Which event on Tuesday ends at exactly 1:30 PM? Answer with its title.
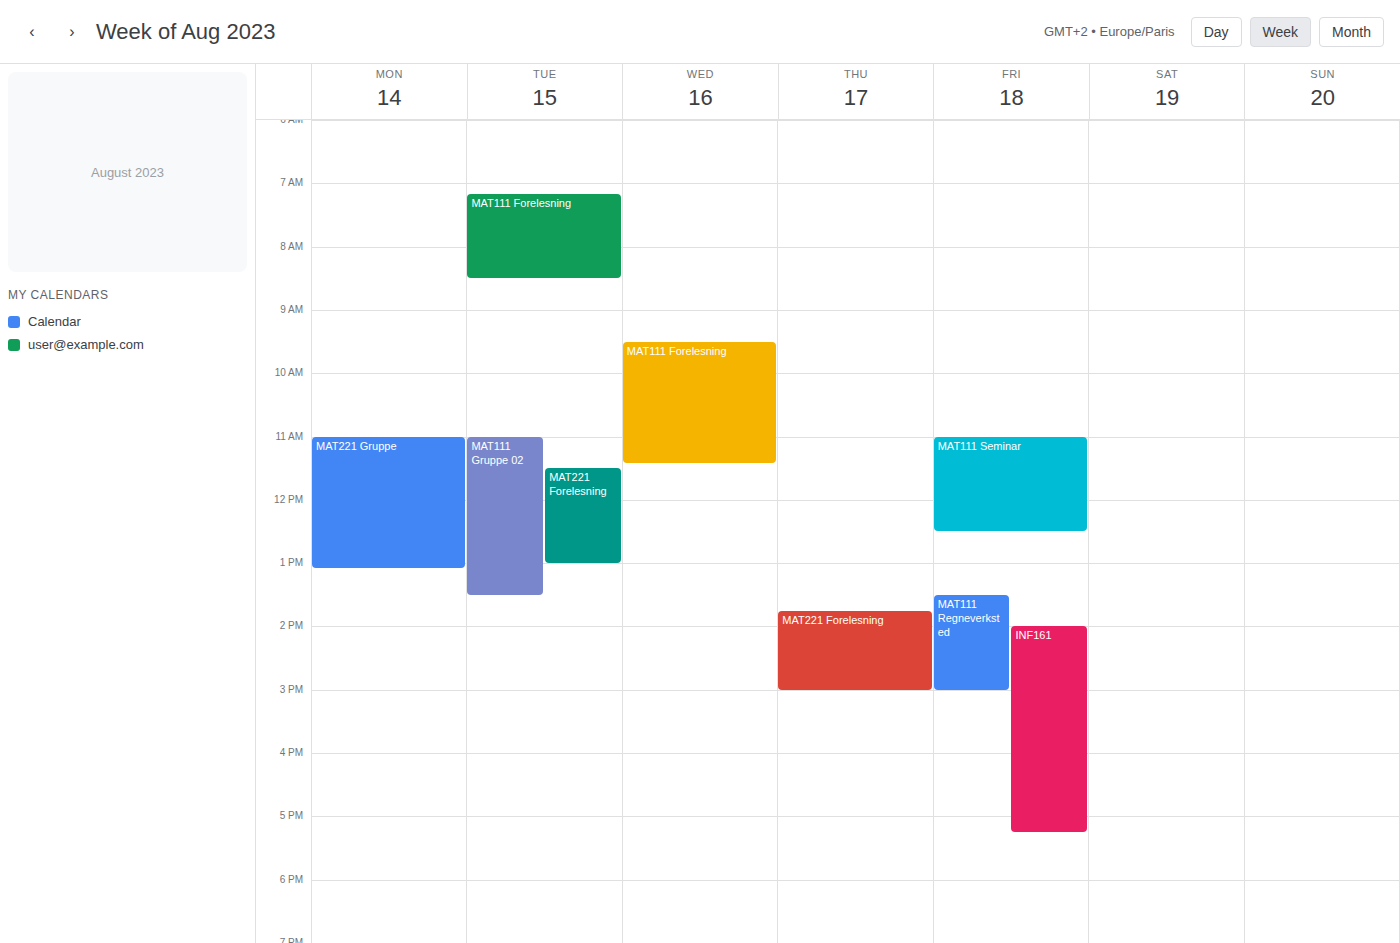
"MAT111 Gruppe 02"